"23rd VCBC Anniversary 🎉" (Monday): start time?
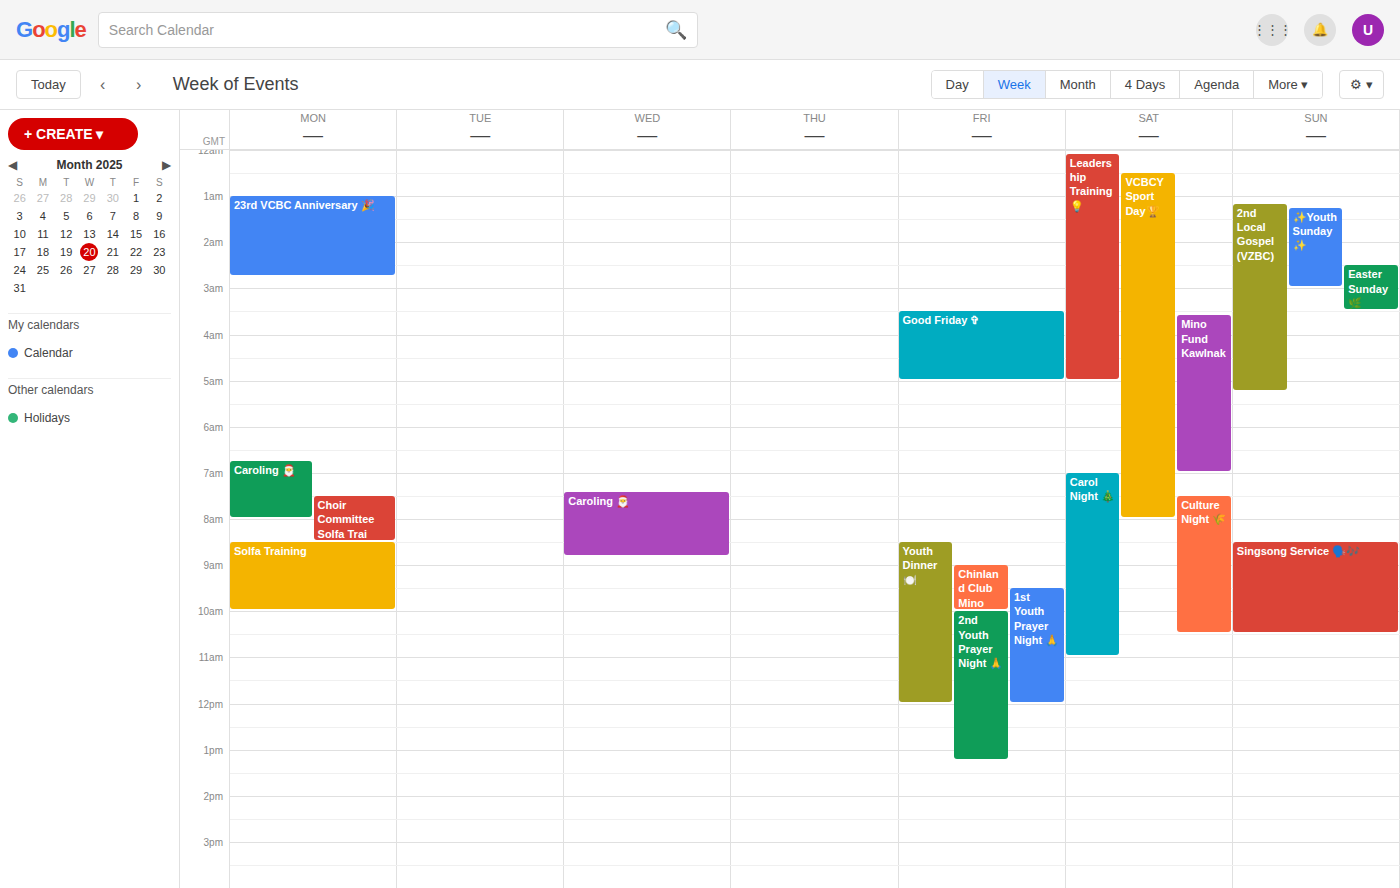
1:00 AM